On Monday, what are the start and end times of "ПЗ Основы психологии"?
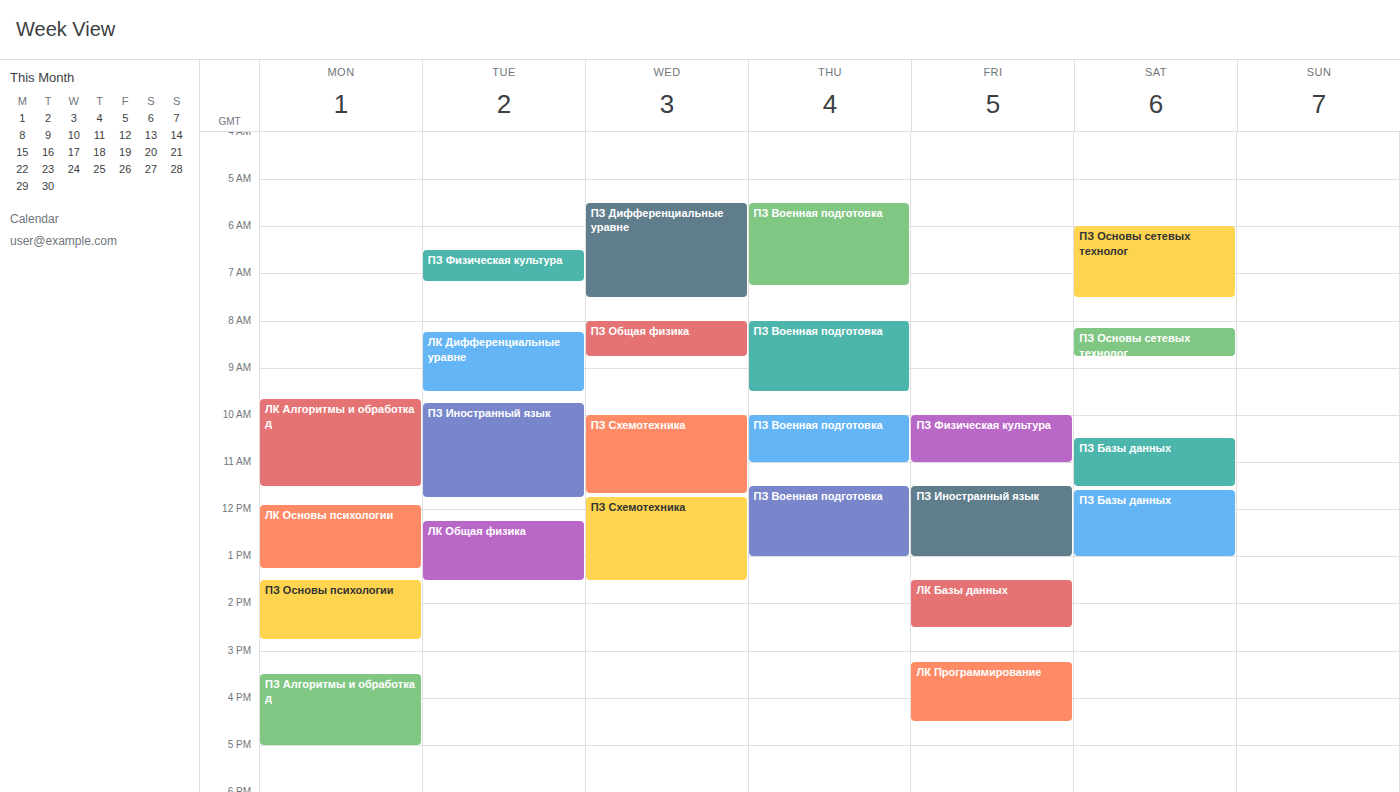
1:30 PM to 2:45 PM